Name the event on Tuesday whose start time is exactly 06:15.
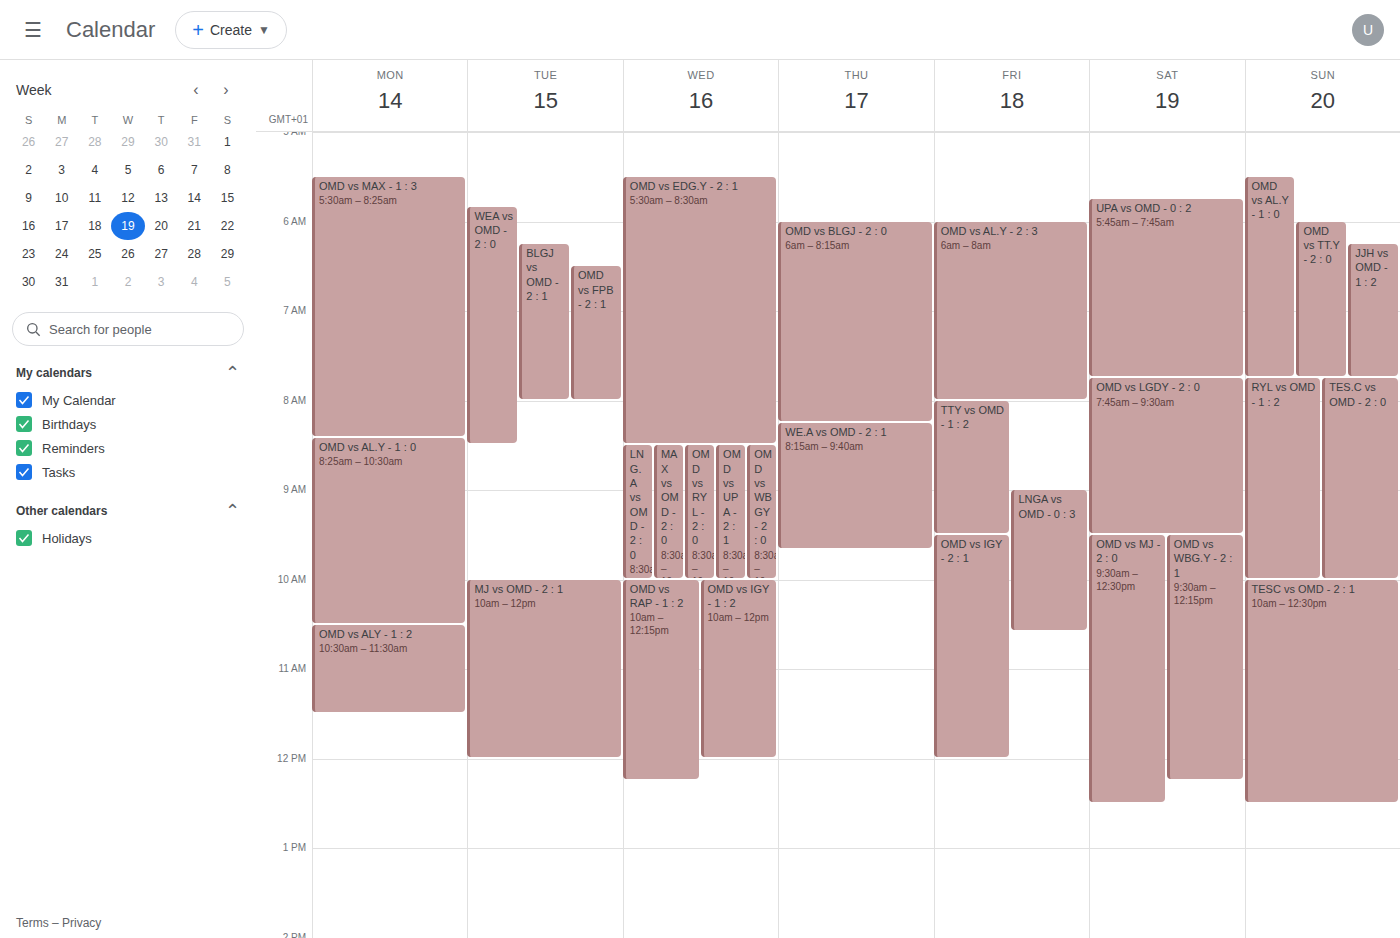
"BLGJ vs OMD - 2 : 1"